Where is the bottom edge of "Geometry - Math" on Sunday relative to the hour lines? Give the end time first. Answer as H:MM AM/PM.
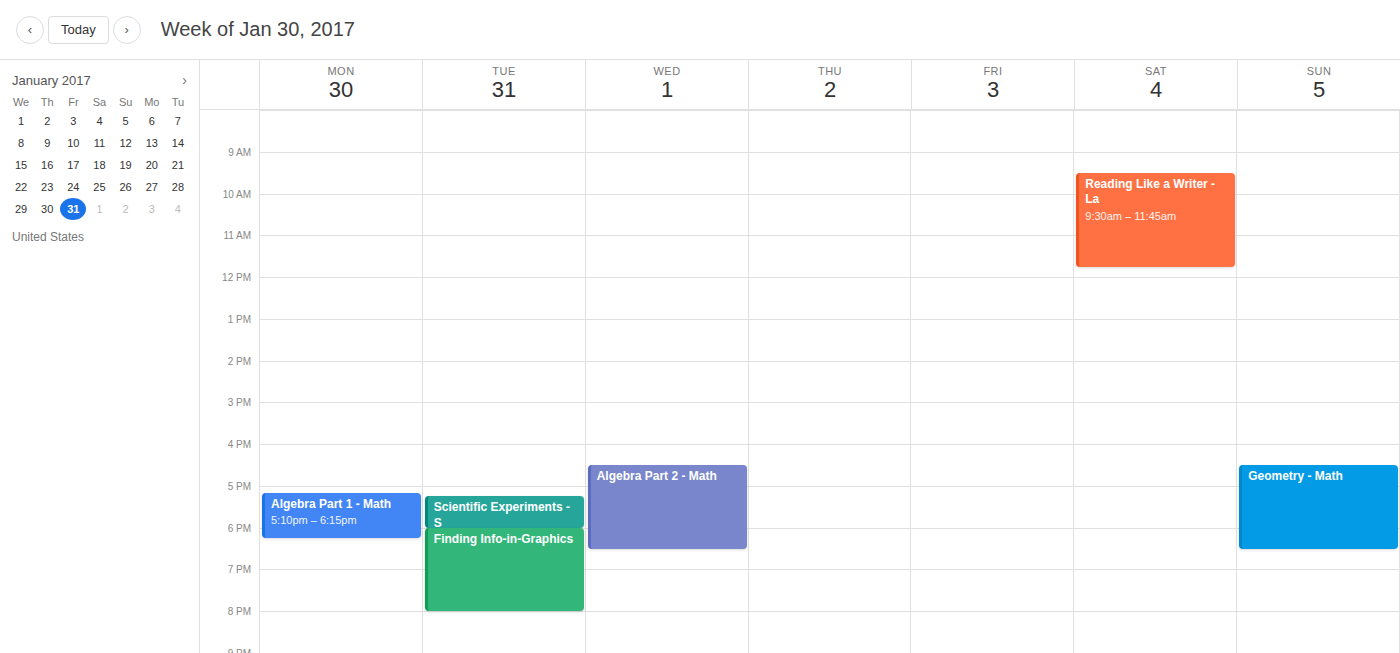
6:30 PM -- halfway between the 6 PM and 7 PM lines.